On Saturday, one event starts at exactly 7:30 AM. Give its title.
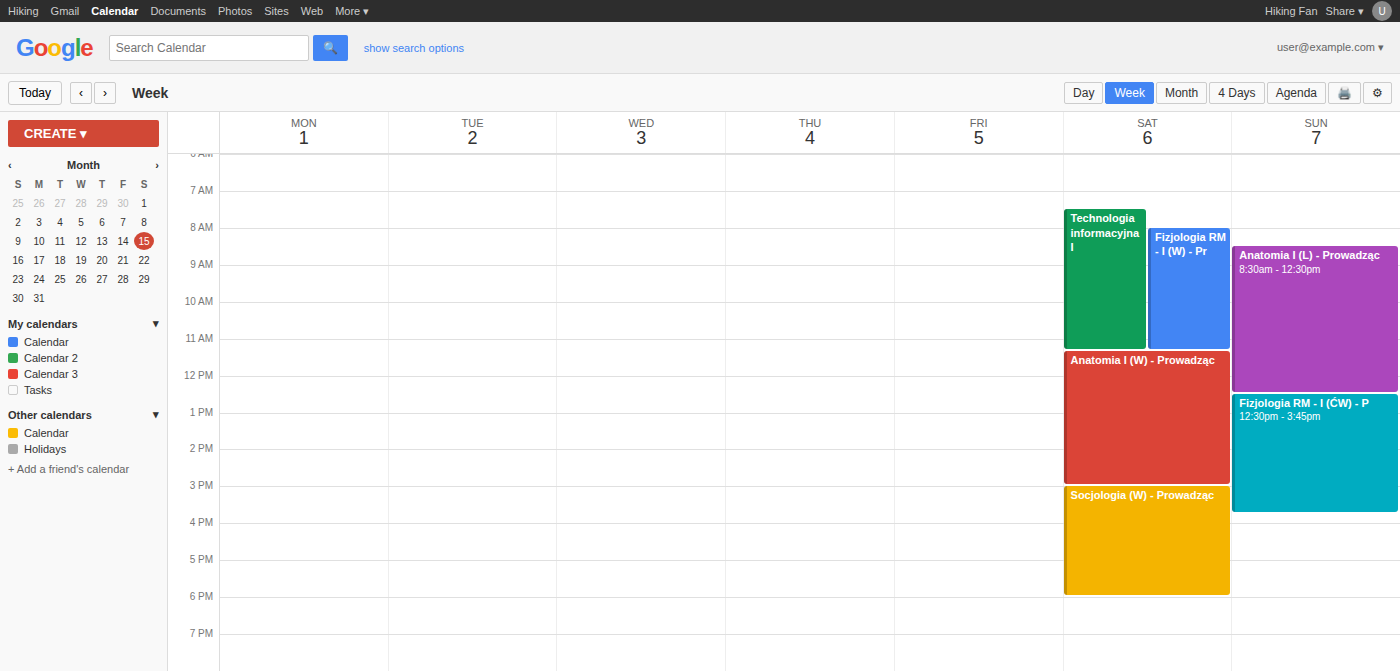
"Technologia informacyjna I"